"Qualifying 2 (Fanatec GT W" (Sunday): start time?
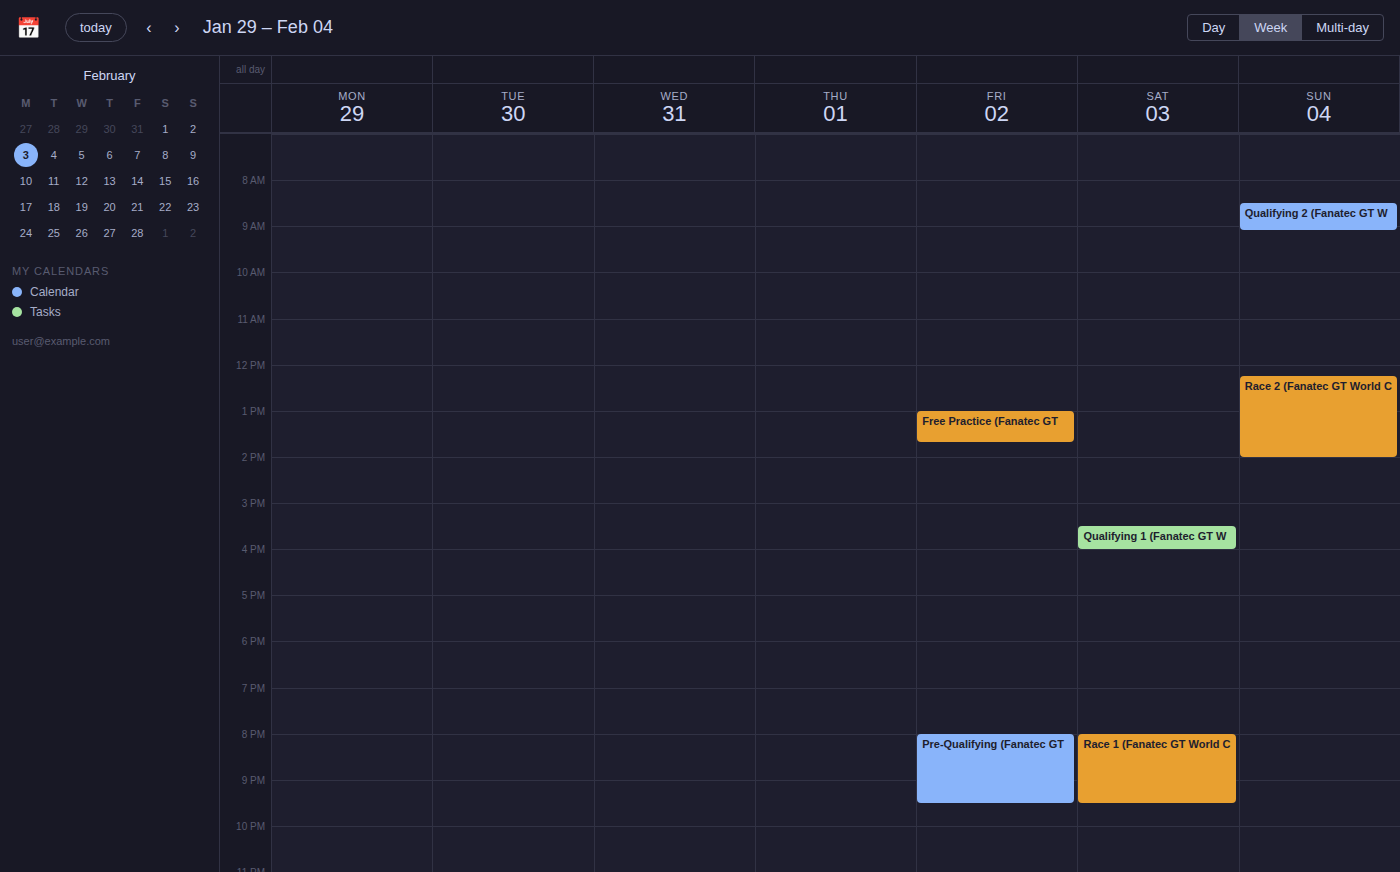
08:30